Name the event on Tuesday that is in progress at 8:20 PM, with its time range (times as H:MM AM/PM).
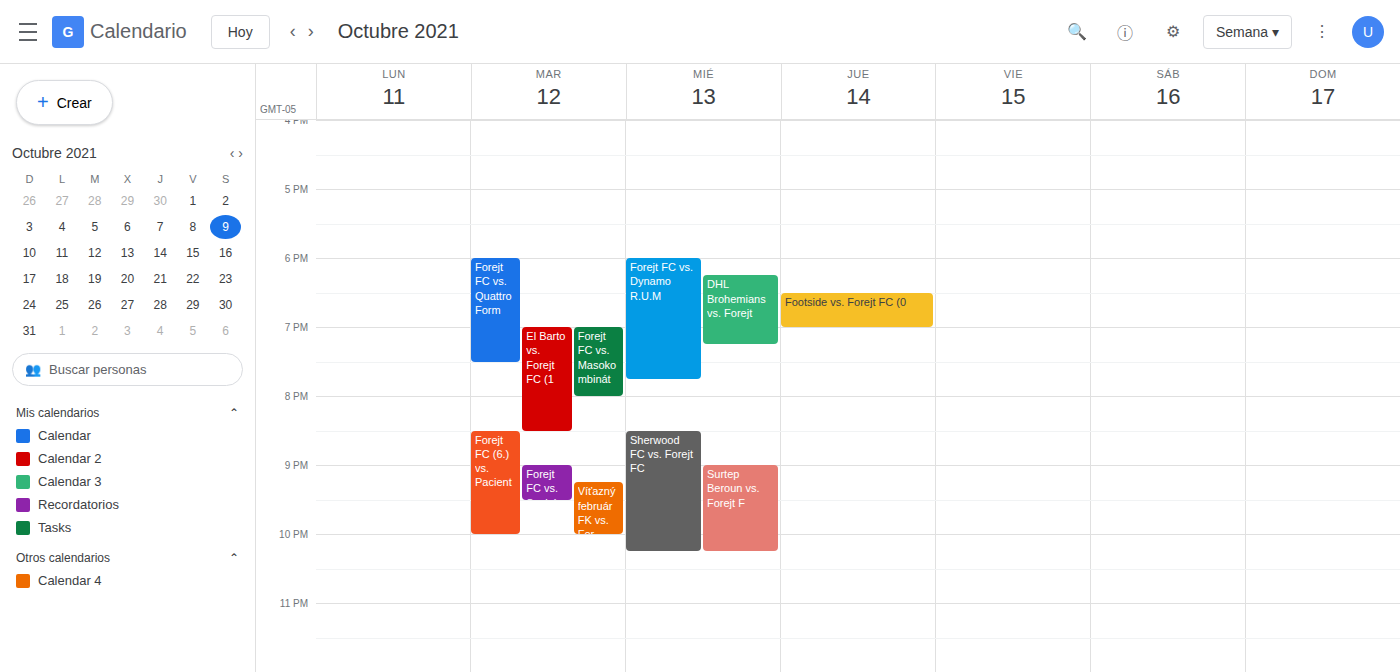
"El Barto vs. Forejt FC (1", 7:00 PM to 8:30 PM